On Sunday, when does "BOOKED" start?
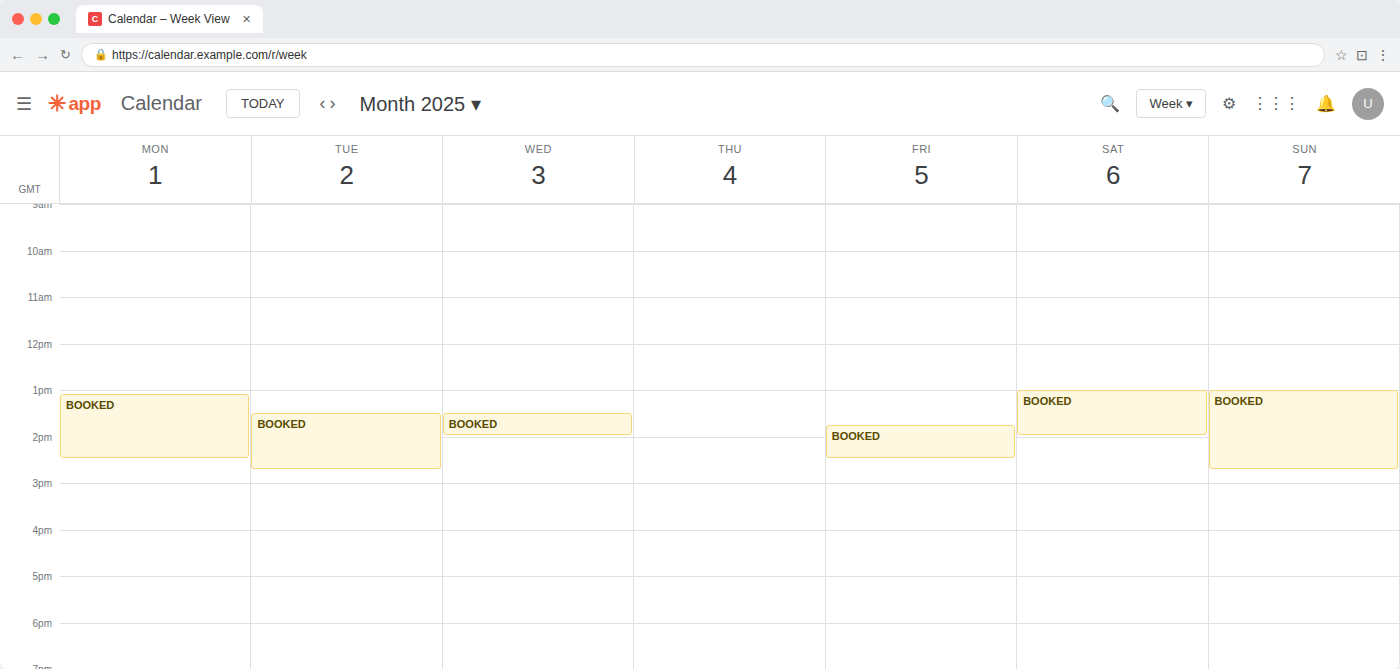
1:00 PM